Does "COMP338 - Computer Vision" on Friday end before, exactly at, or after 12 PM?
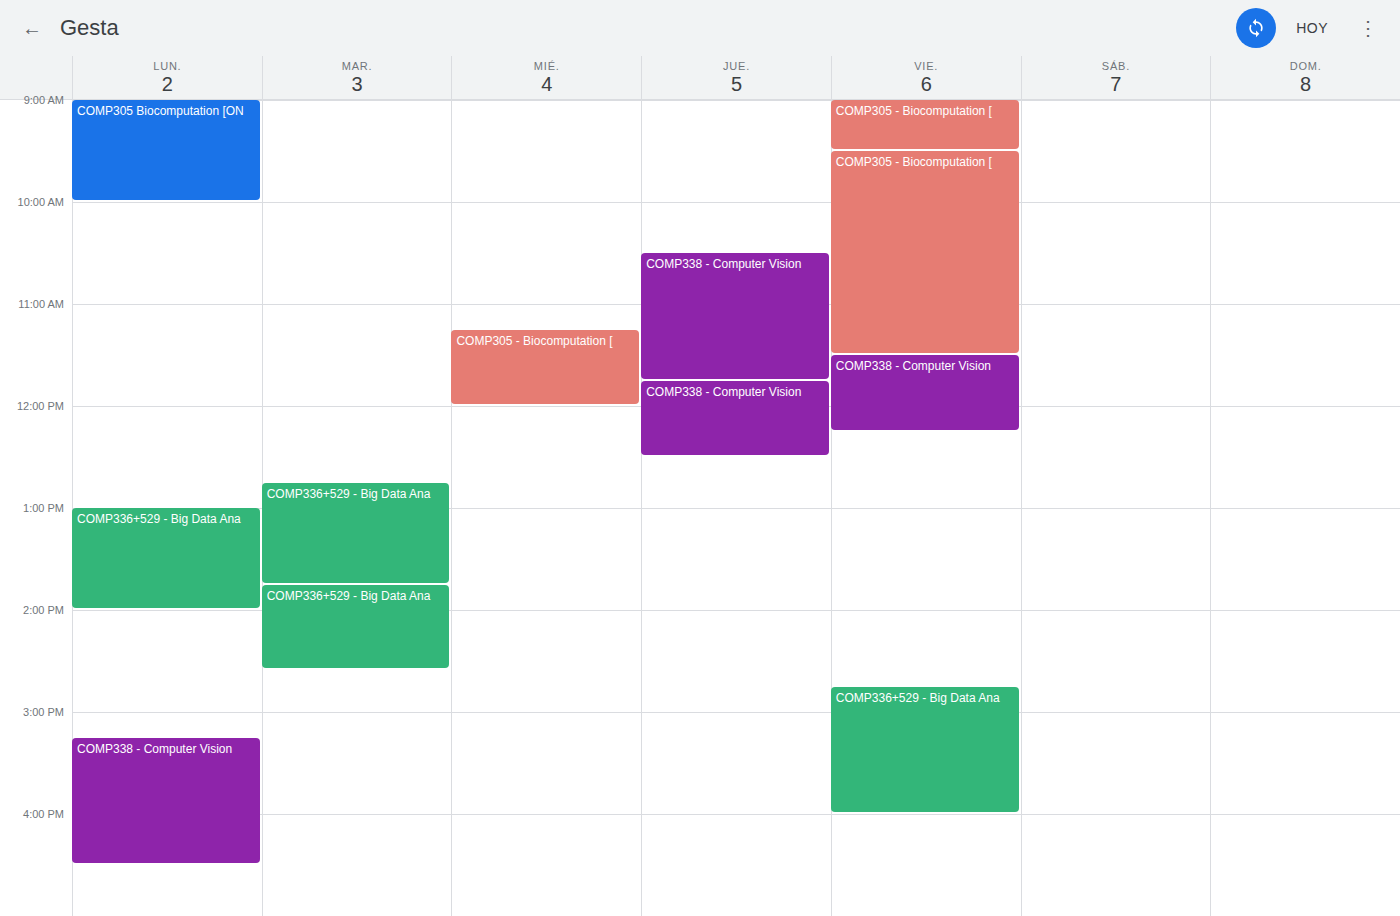
12:15 PM -- after 12 PM, 15 minutes below the 12 PM line.